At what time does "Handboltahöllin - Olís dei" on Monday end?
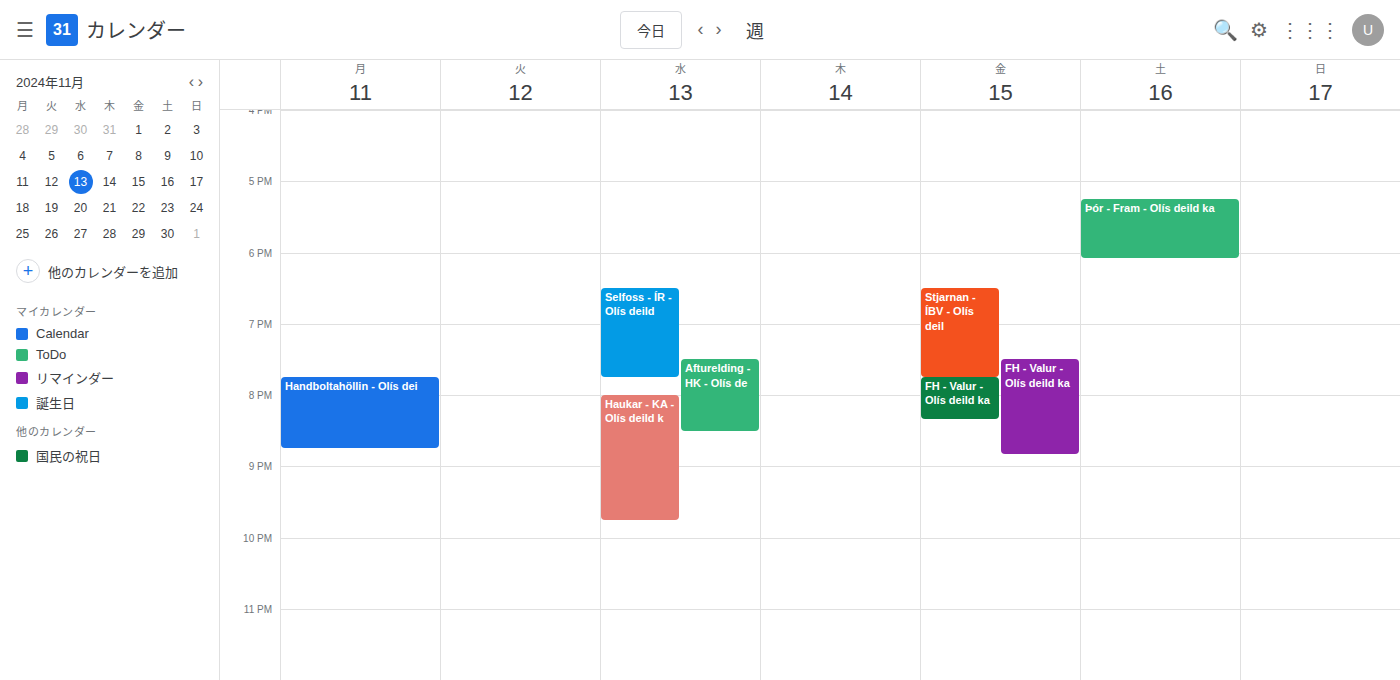
8:45 PM